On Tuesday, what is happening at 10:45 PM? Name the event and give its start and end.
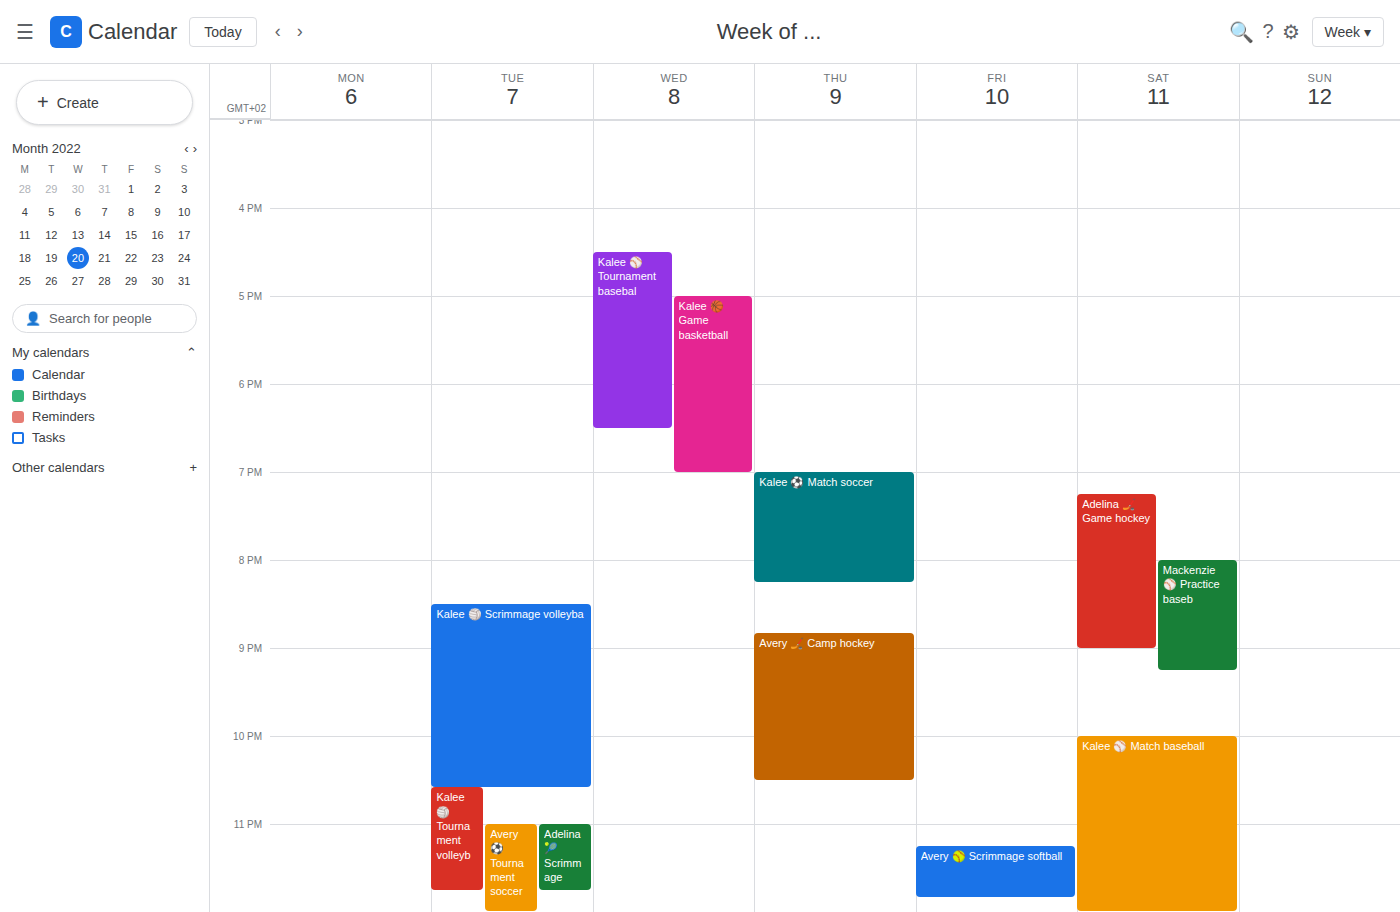
"Kalee 🏐 Tournament volleyb", 10:35 PM to 11:45 PM